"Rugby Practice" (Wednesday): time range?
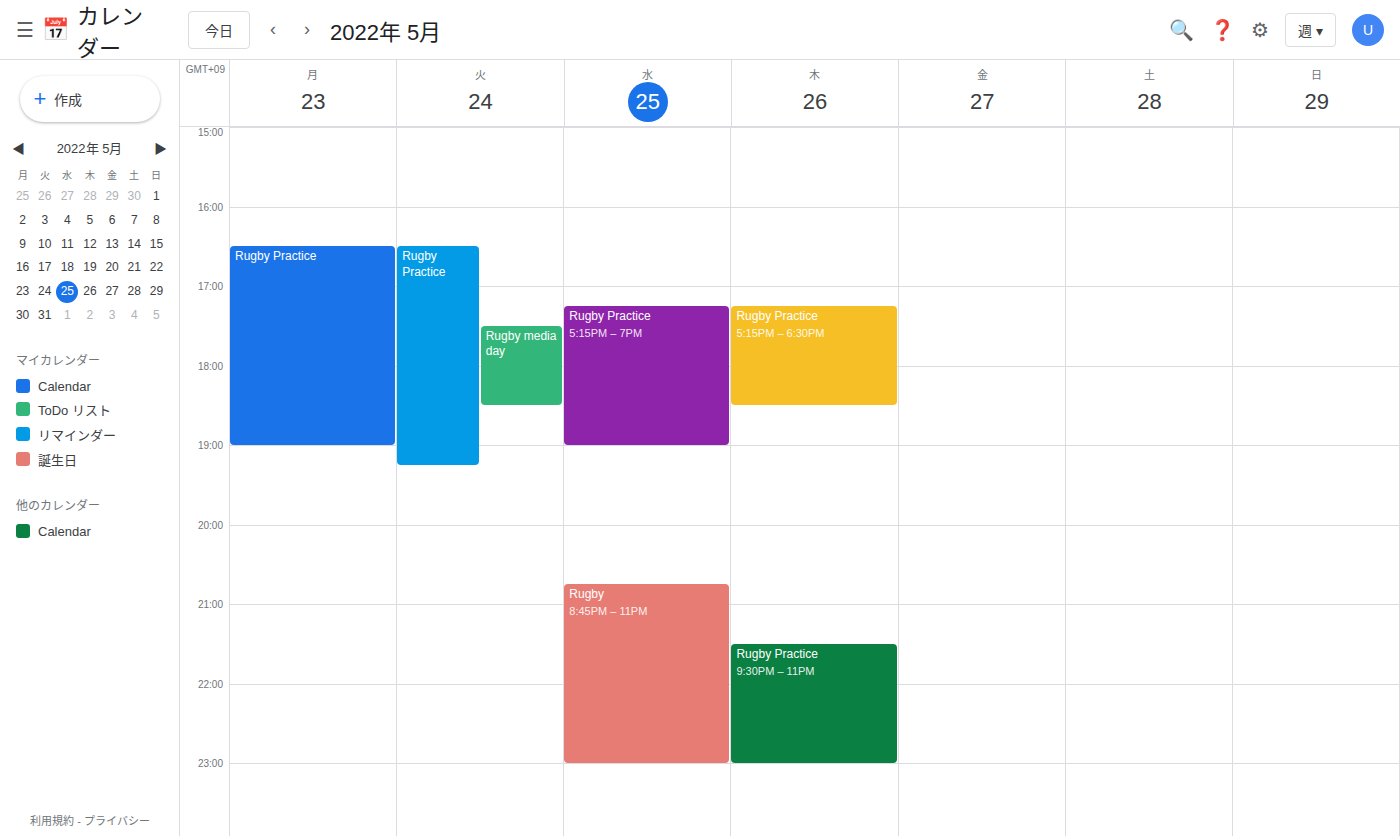
5:15 PM to 7:00 PM